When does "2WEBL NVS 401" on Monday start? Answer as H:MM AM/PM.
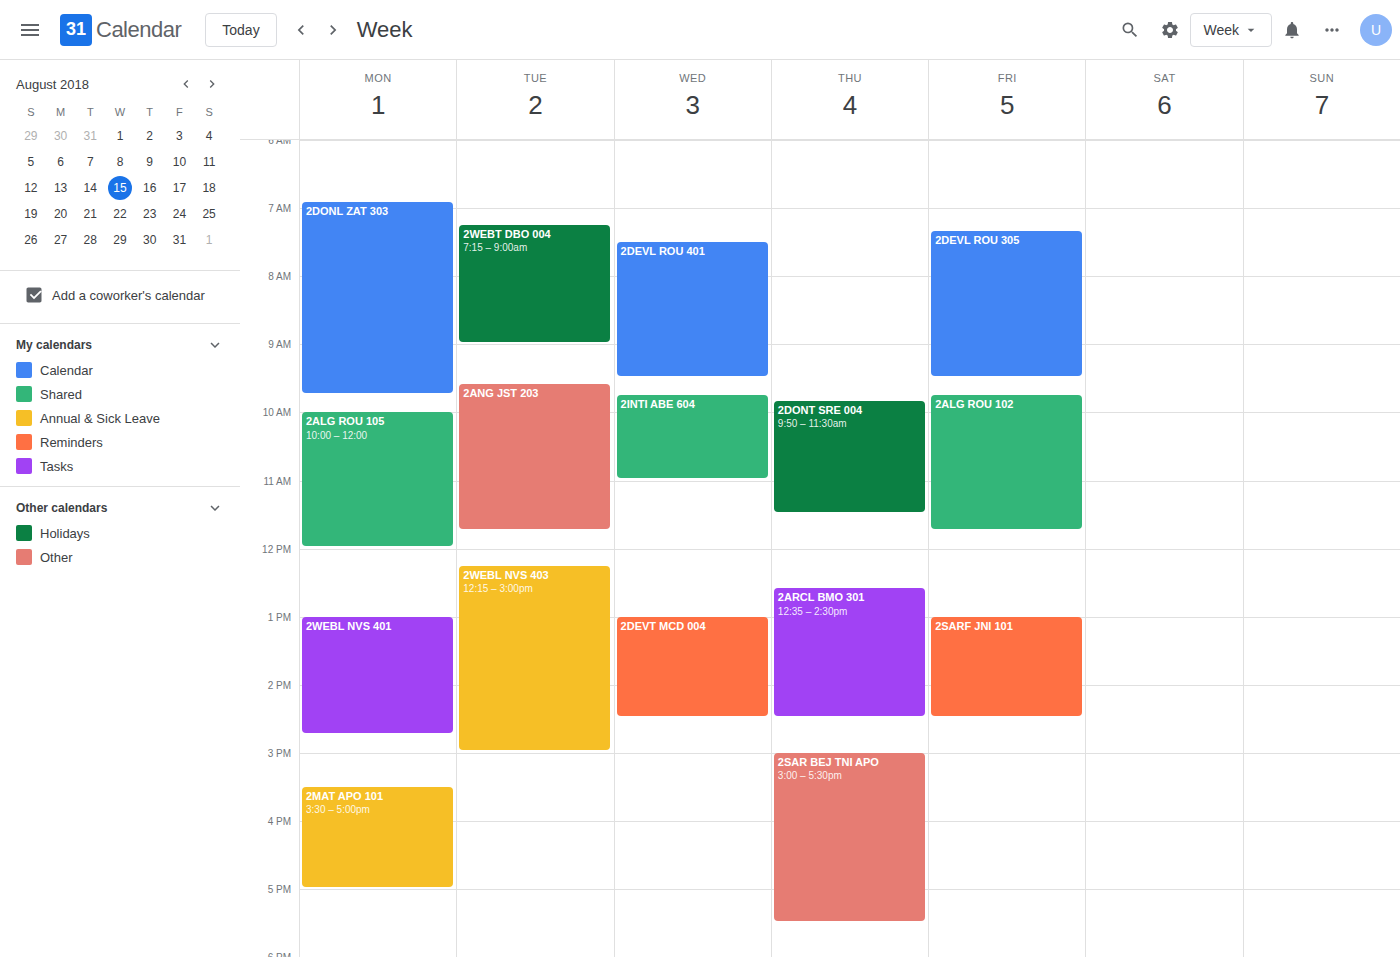
1:00 PM